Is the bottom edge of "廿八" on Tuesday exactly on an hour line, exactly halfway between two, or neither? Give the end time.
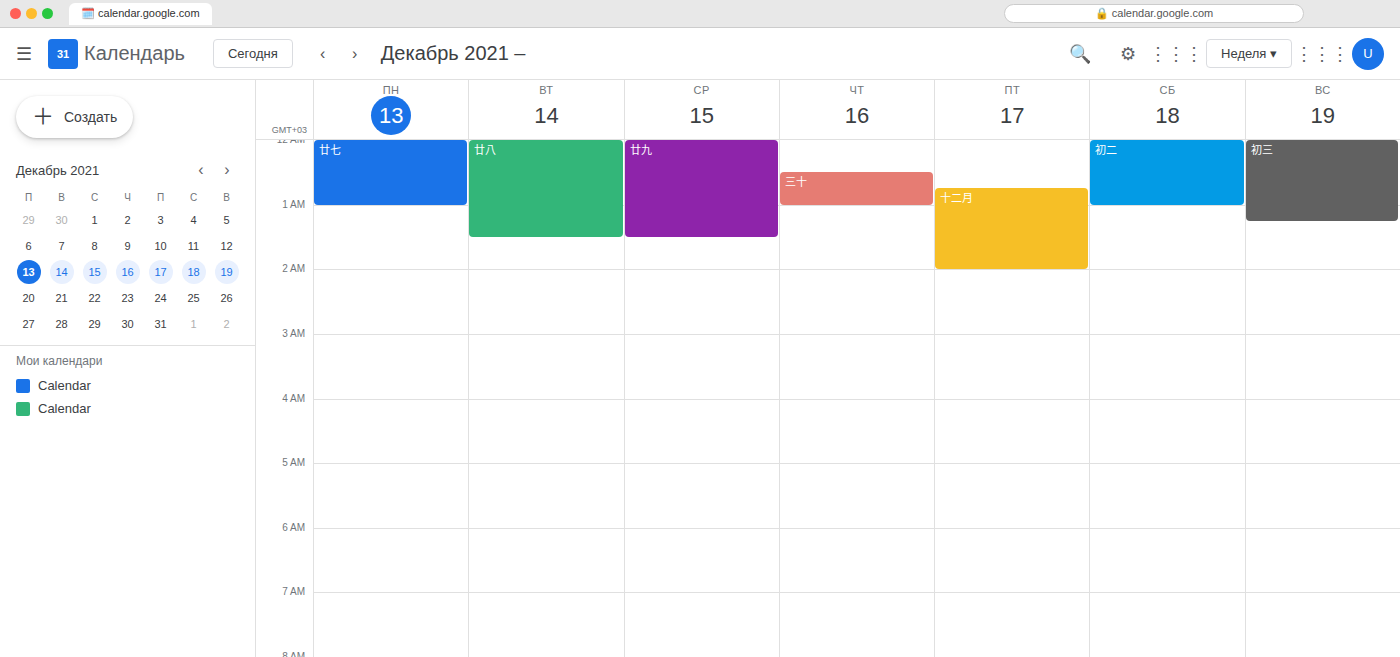
1:30 AM -- halfway between the 1 AM and 2 AM lines.